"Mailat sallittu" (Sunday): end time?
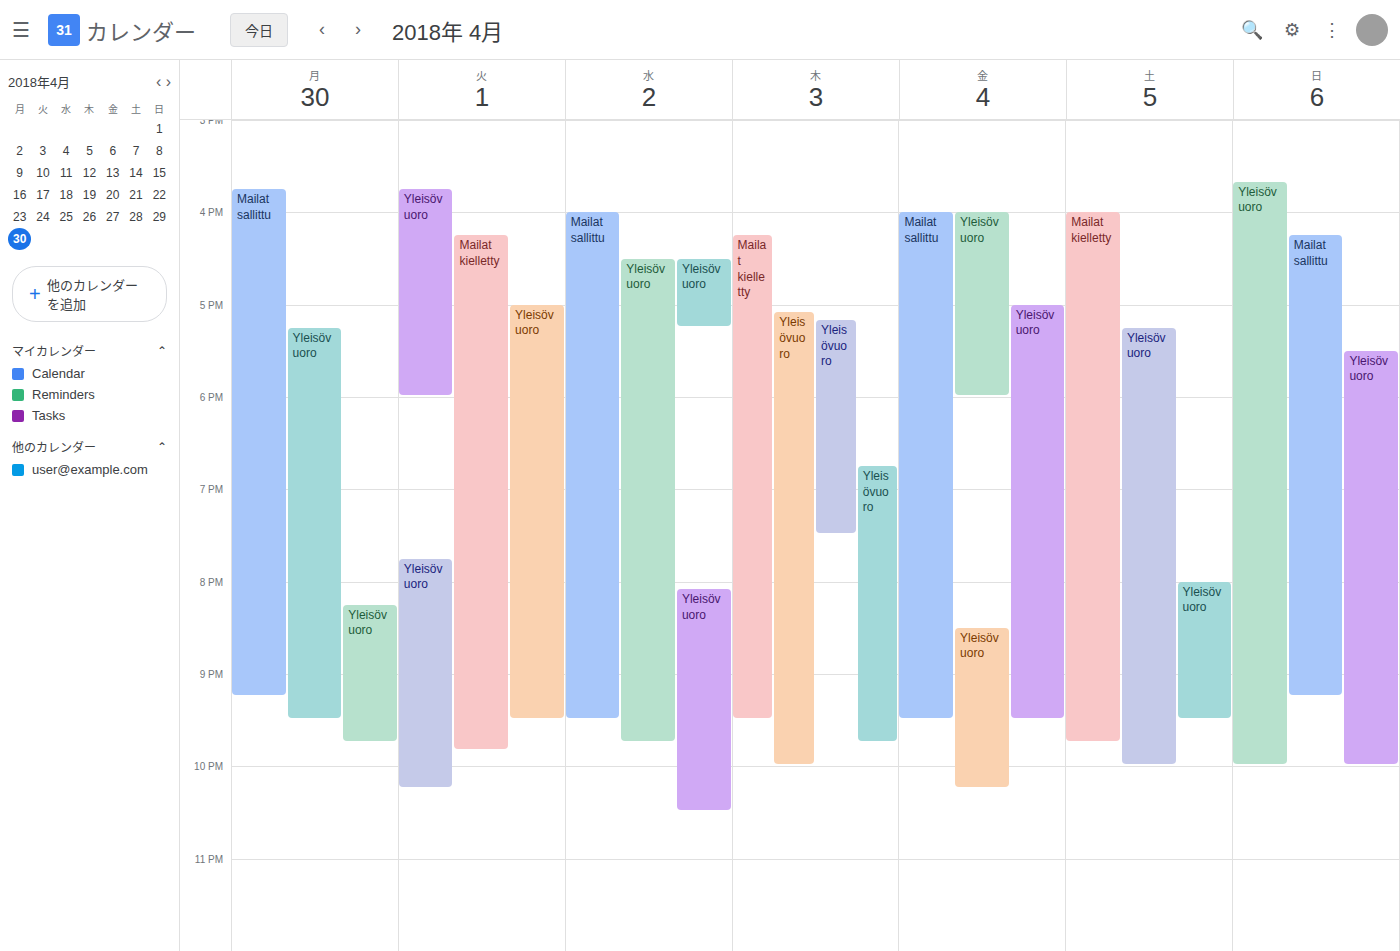
9:15 PM